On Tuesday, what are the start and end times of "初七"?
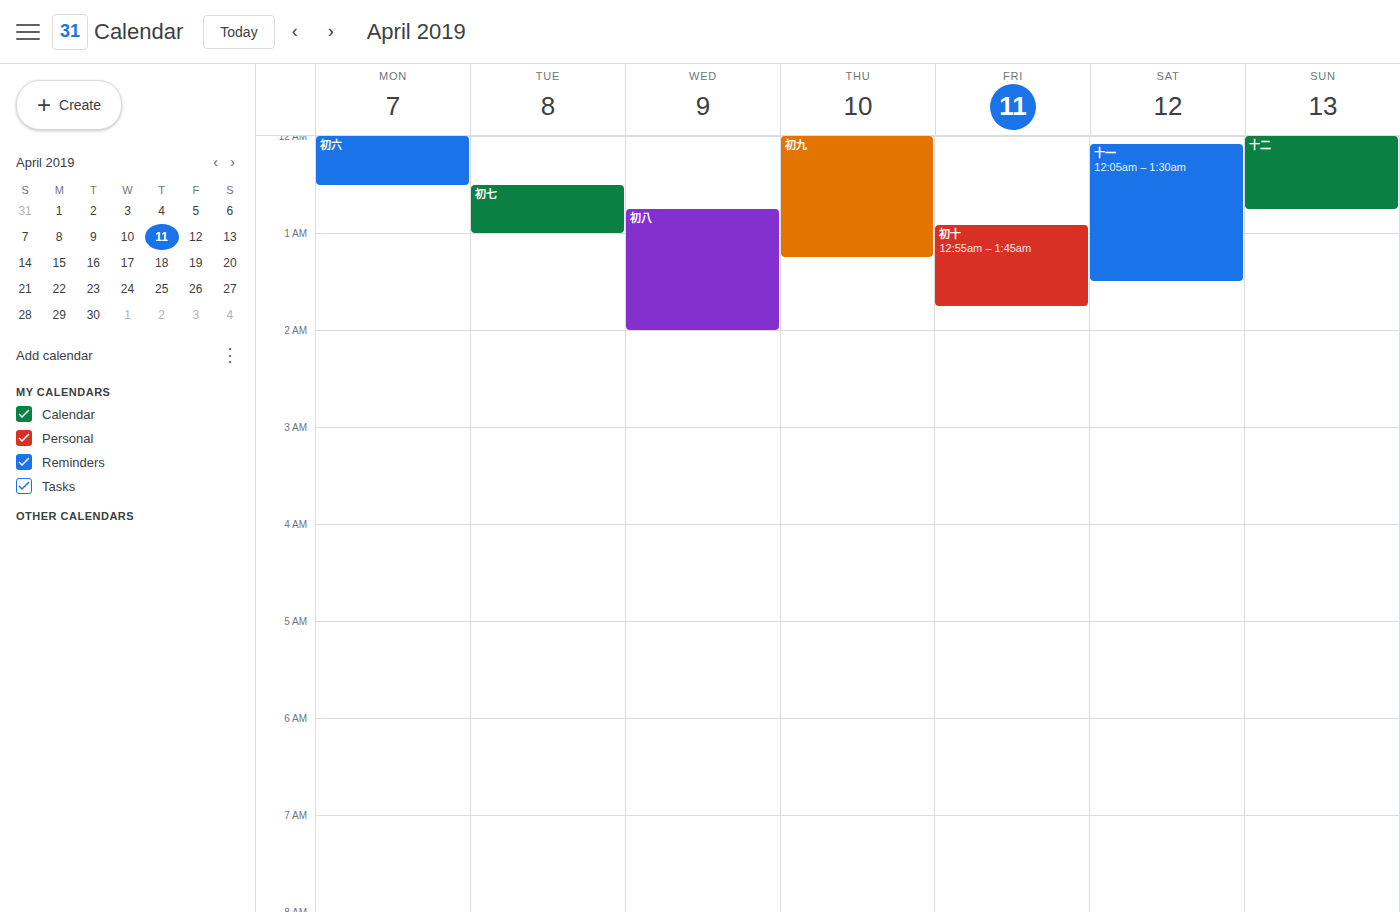
12:30 AM to 1:00 AM